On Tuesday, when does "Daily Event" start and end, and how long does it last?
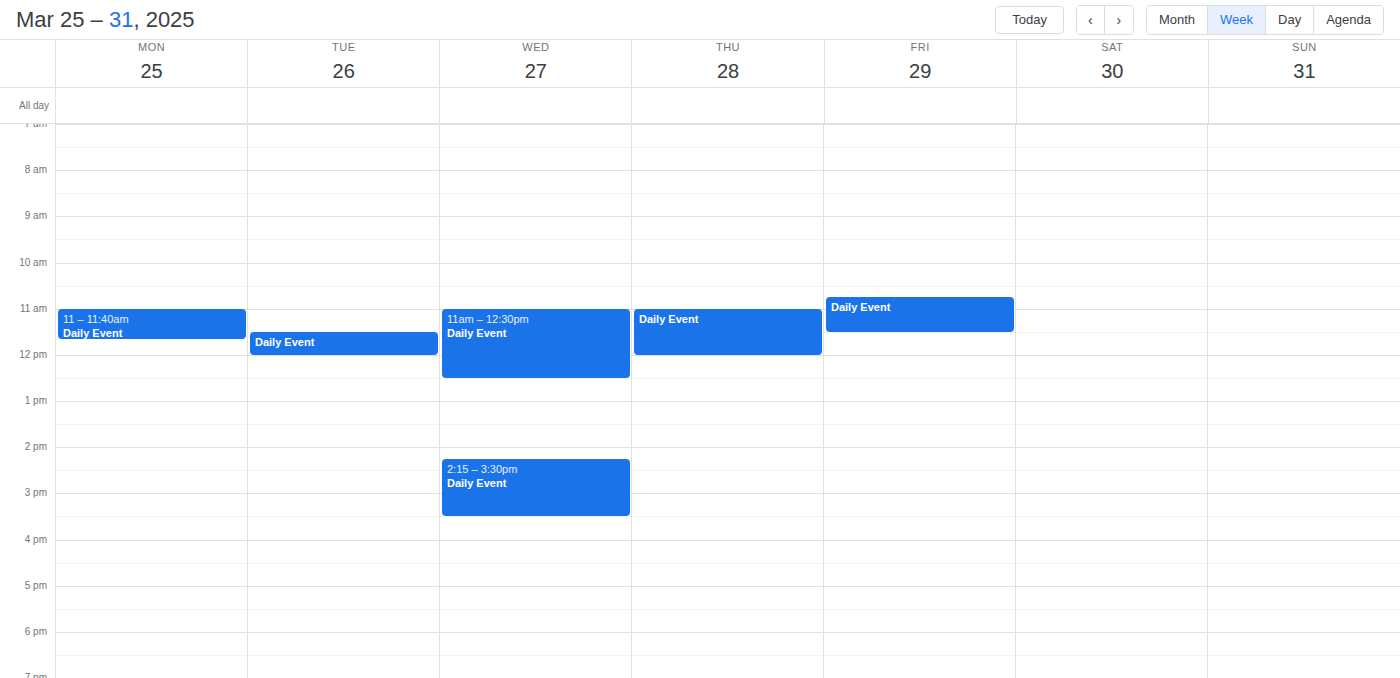
11:30 AM to 12:00 PM, 30 minutes